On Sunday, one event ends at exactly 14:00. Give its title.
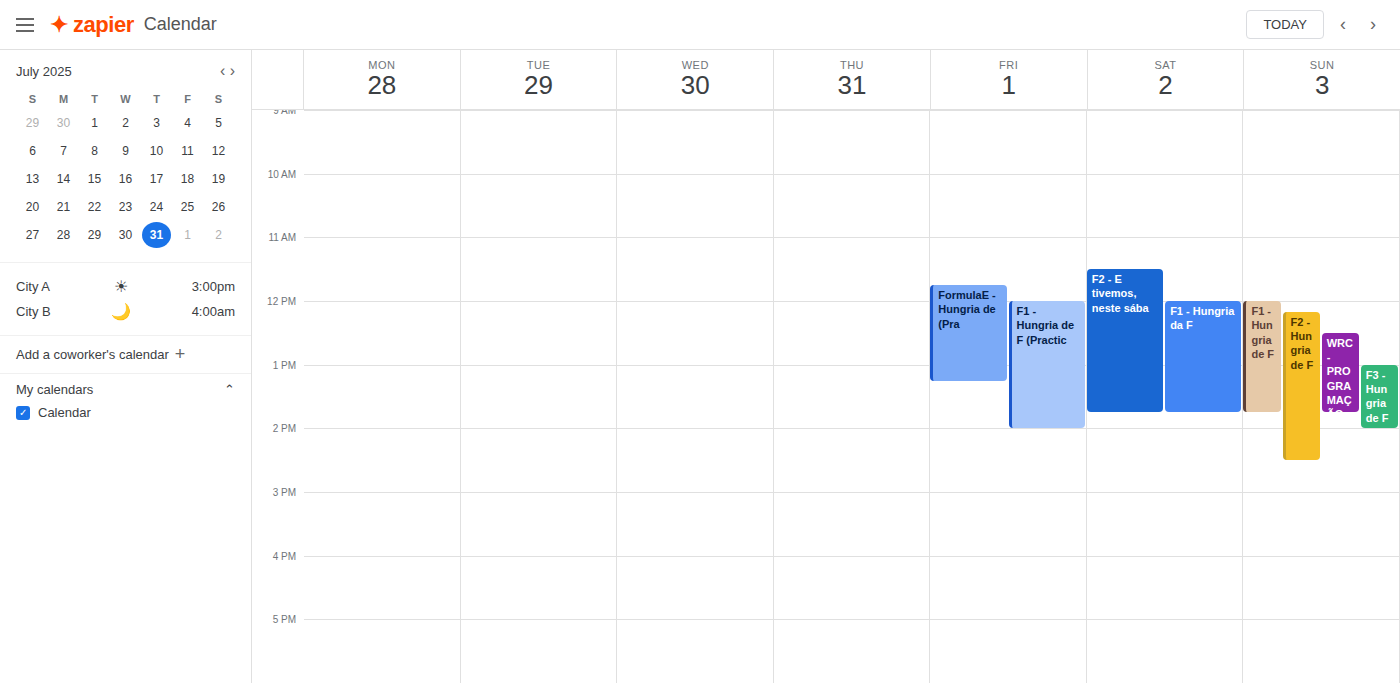
"F3 - Hungria de F"